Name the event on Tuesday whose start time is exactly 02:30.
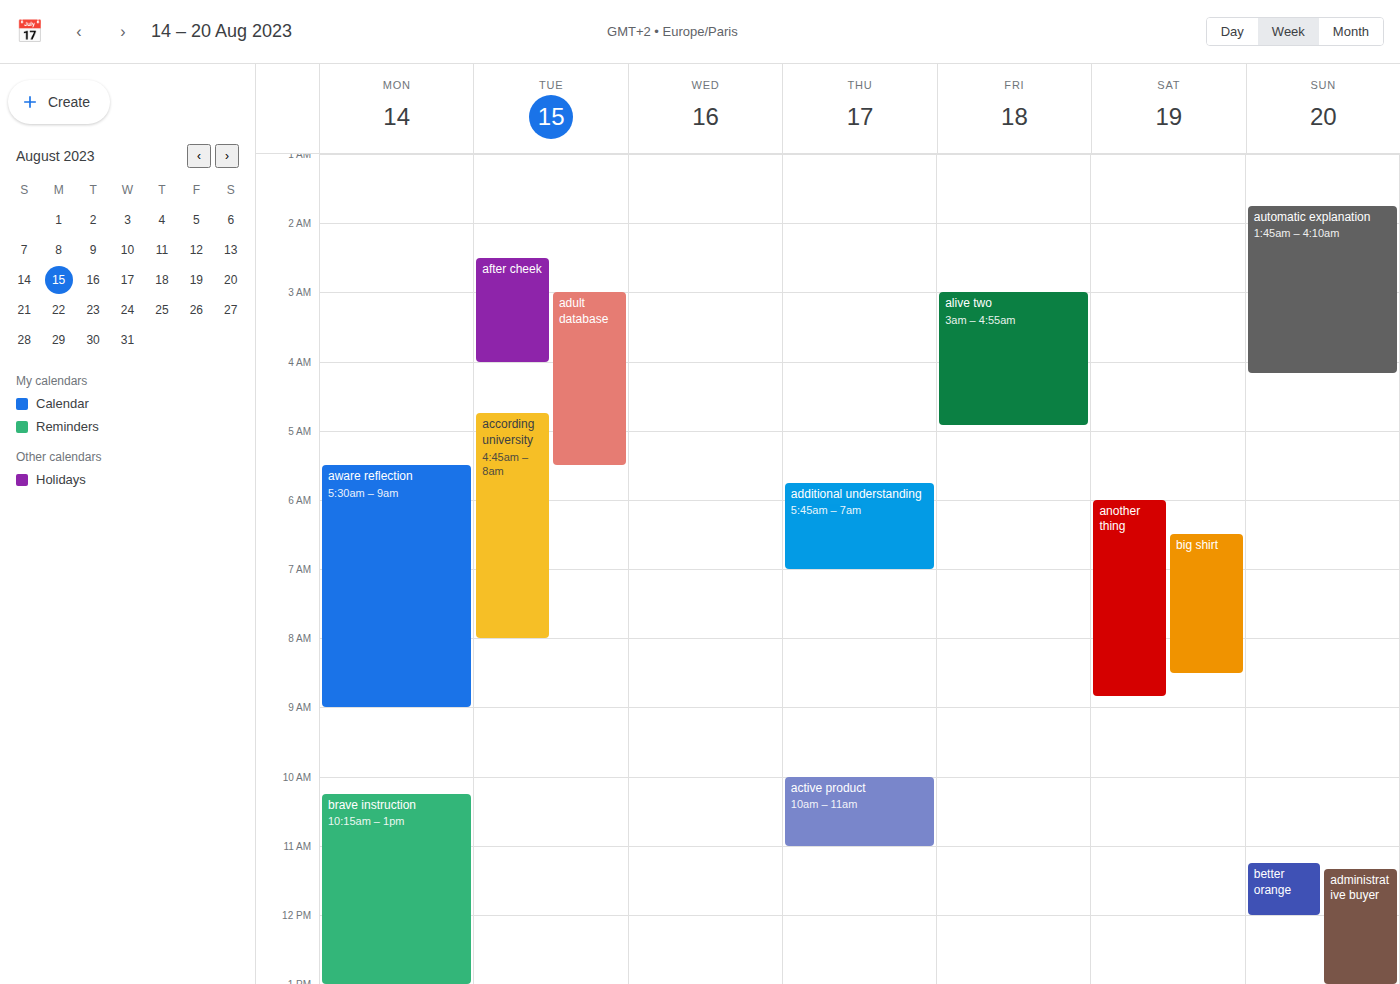
"after cheek"